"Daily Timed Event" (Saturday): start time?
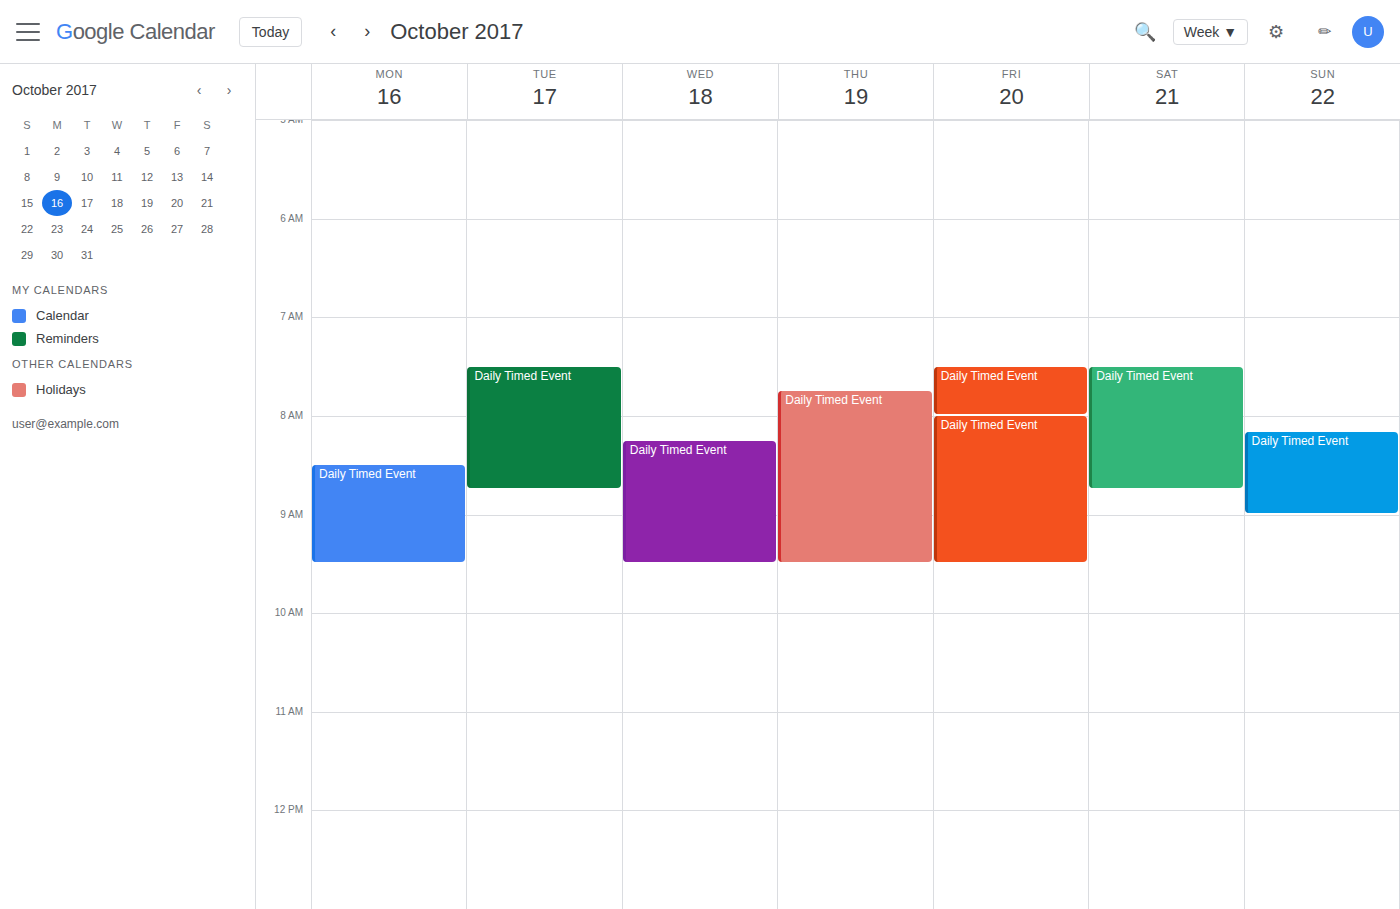
7:30 AM